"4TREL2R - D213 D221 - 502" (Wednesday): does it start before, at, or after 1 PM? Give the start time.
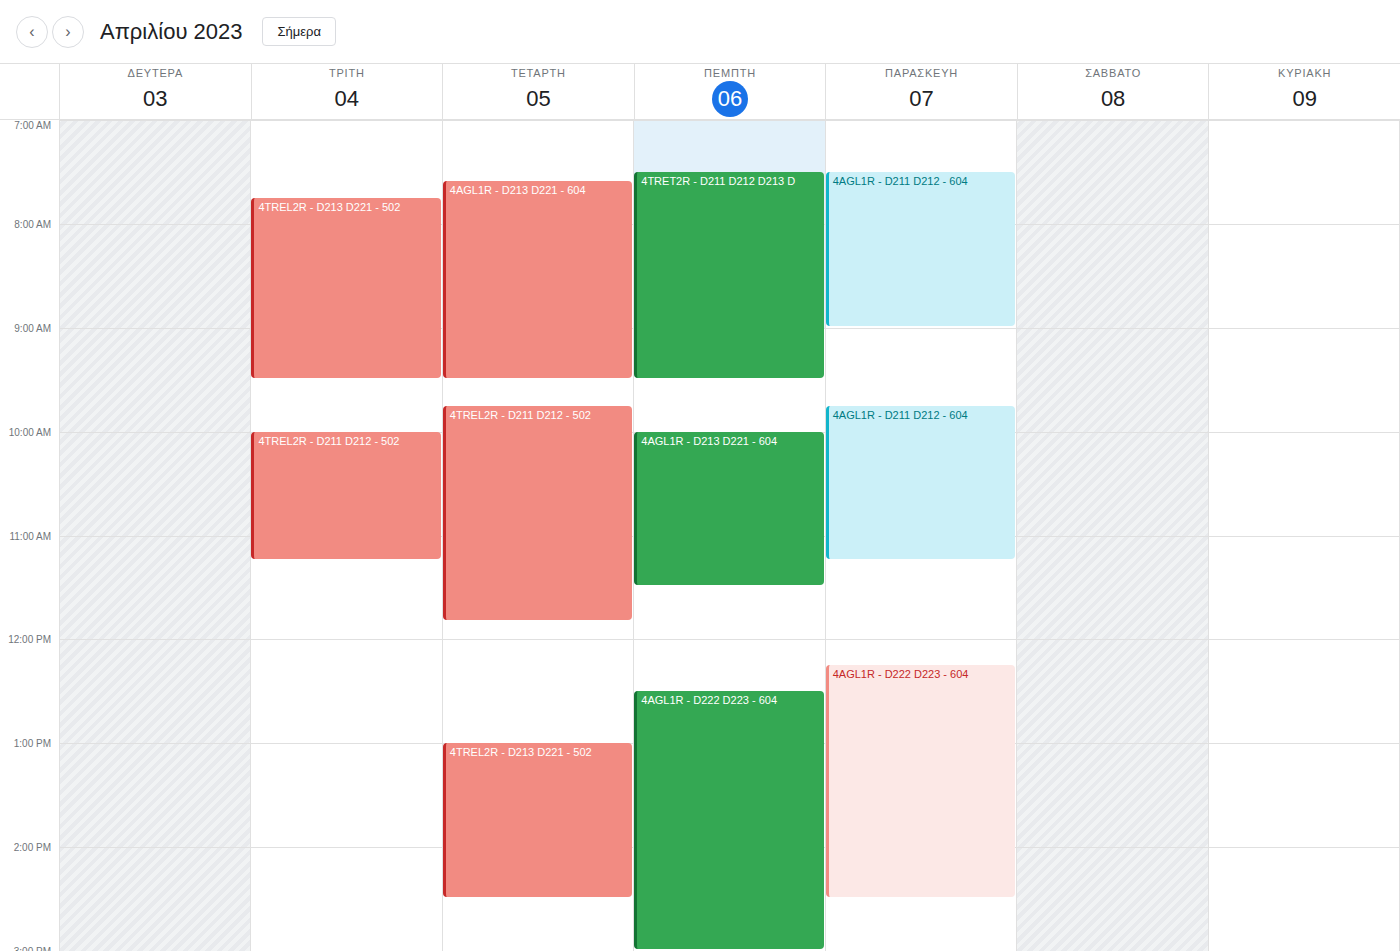
1:00 PM -- exactly at 1 PM, on the 1 PM line.